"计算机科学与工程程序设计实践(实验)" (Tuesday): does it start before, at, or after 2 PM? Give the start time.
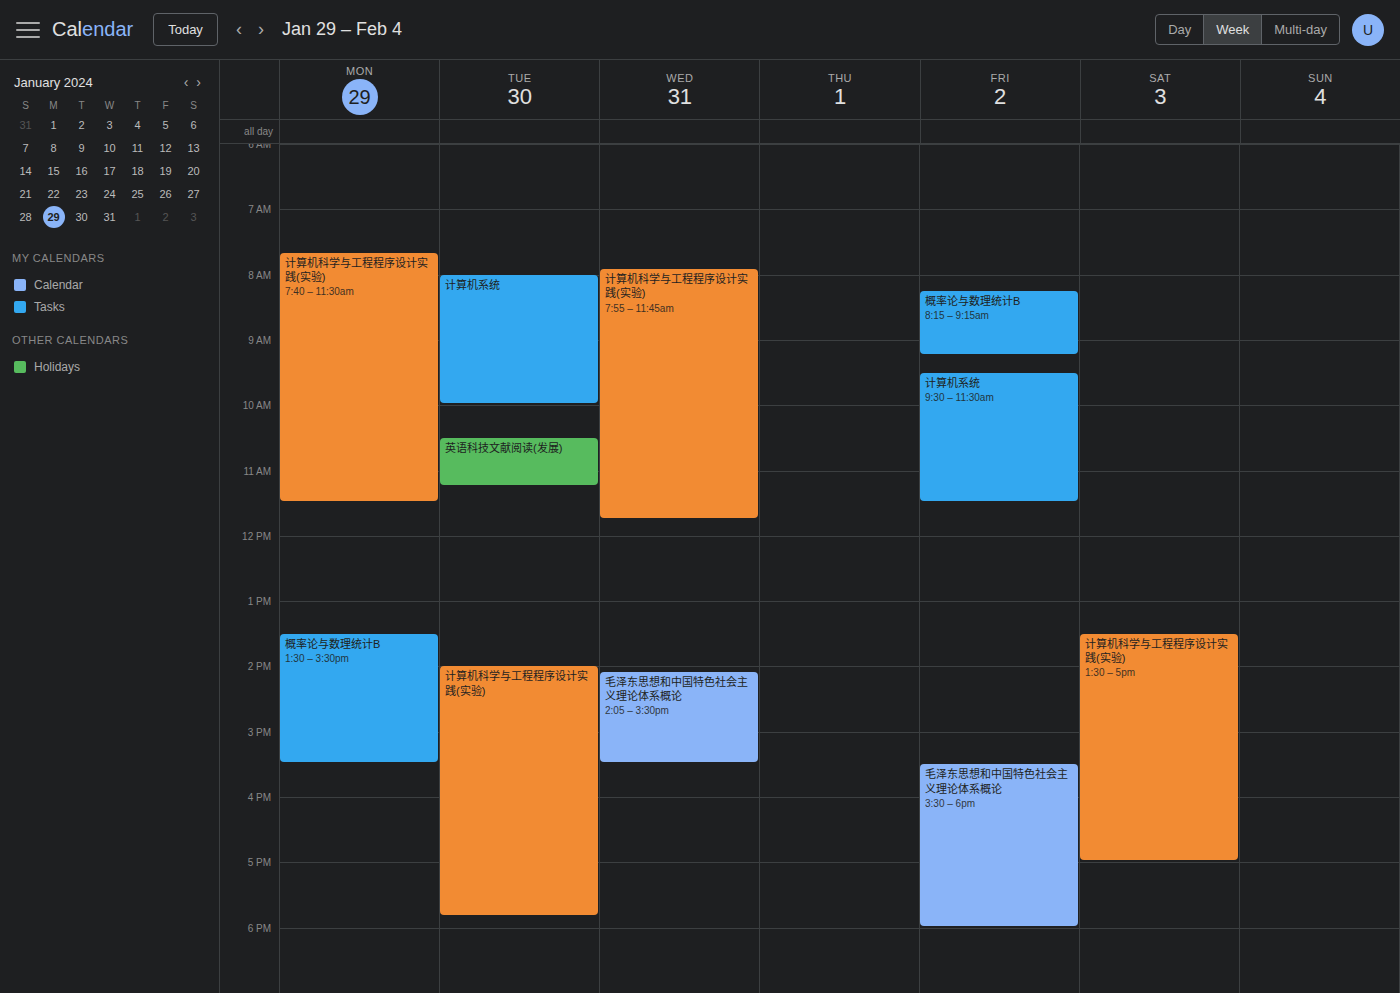
2:00 PM -- exactly at 2 PM, on the 2 PM line.